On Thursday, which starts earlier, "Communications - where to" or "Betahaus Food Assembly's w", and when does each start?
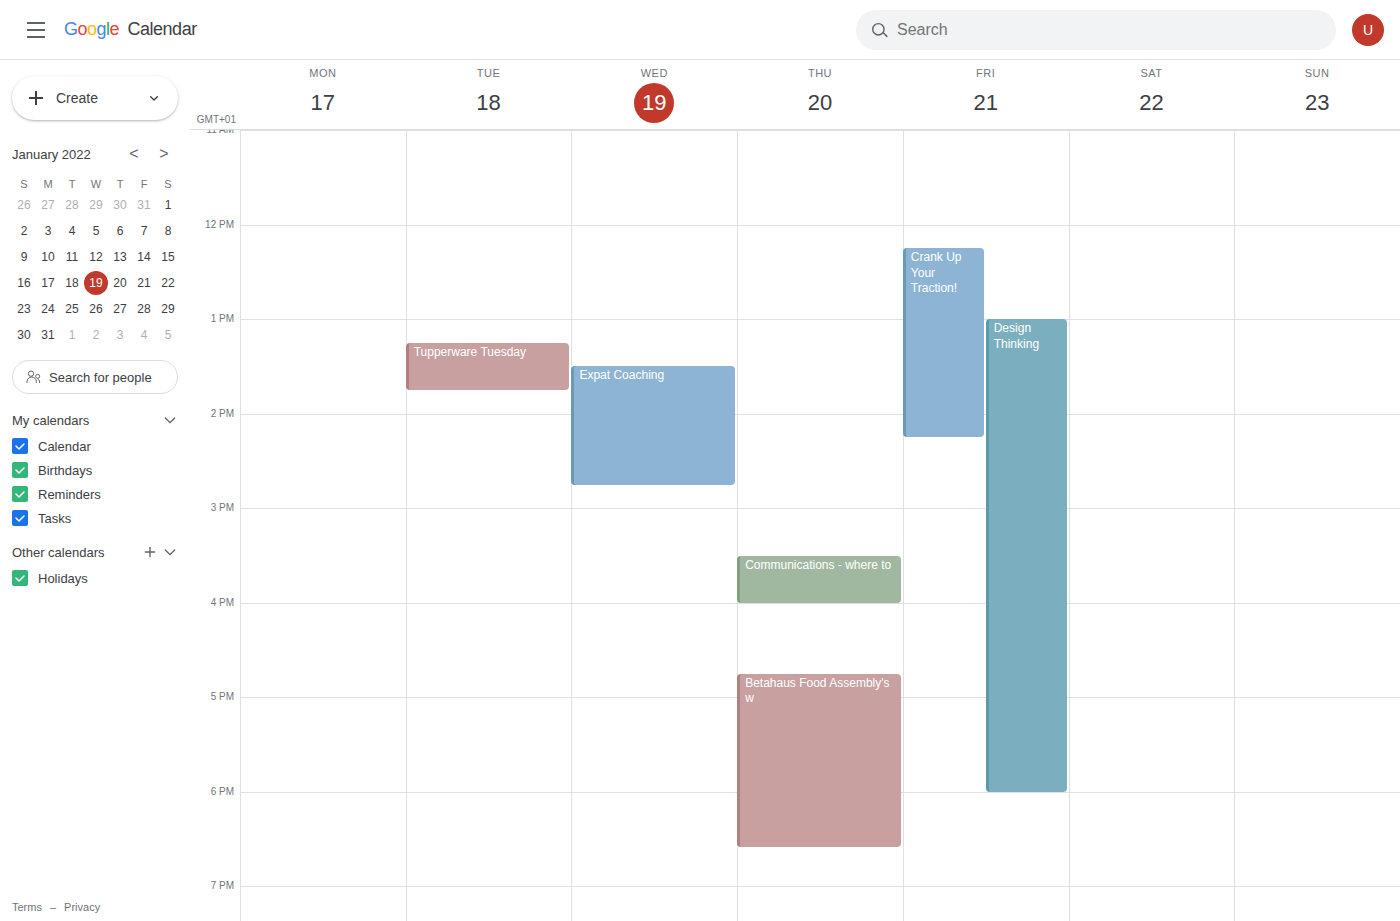
"Communications - where to" 3:30 PM; "Betahaus Food Assembly's w" 4:45 PM.